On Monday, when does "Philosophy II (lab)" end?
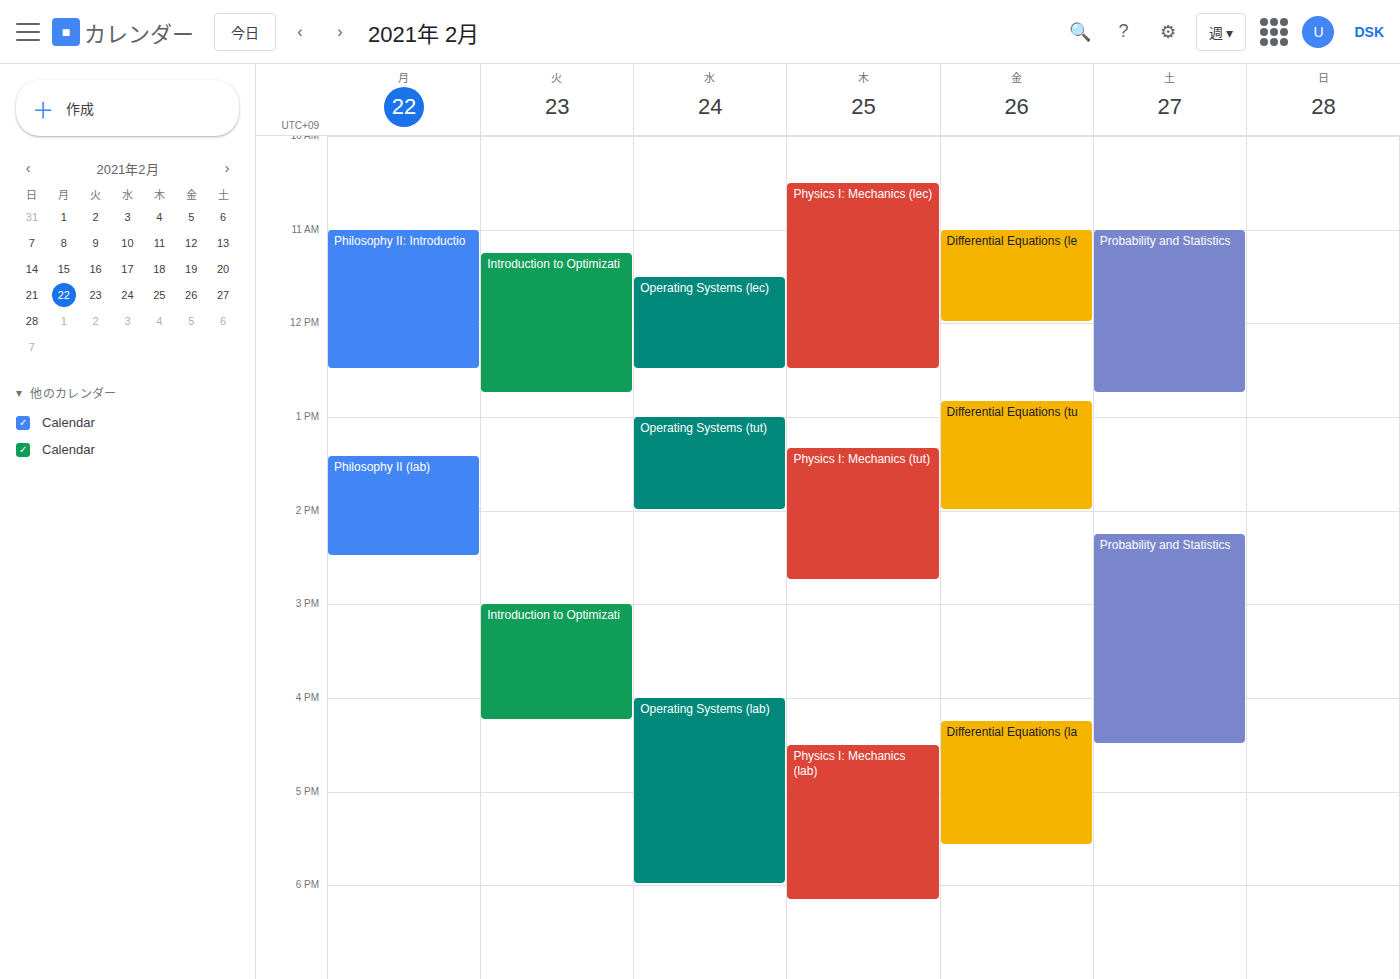
2:30 PM